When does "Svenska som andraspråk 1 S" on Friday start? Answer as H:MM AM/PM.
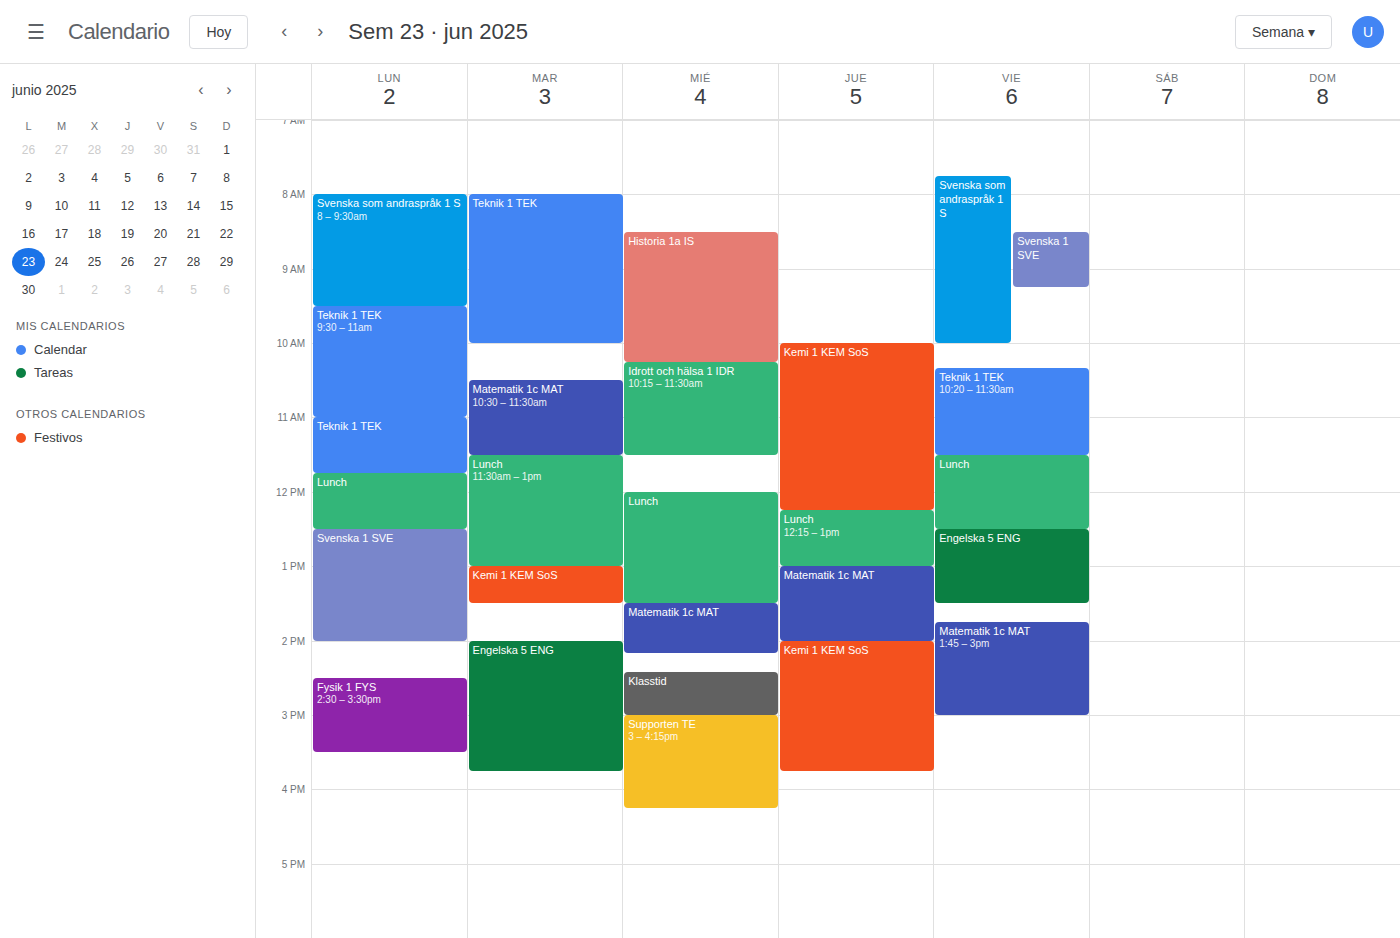
7:45 AM